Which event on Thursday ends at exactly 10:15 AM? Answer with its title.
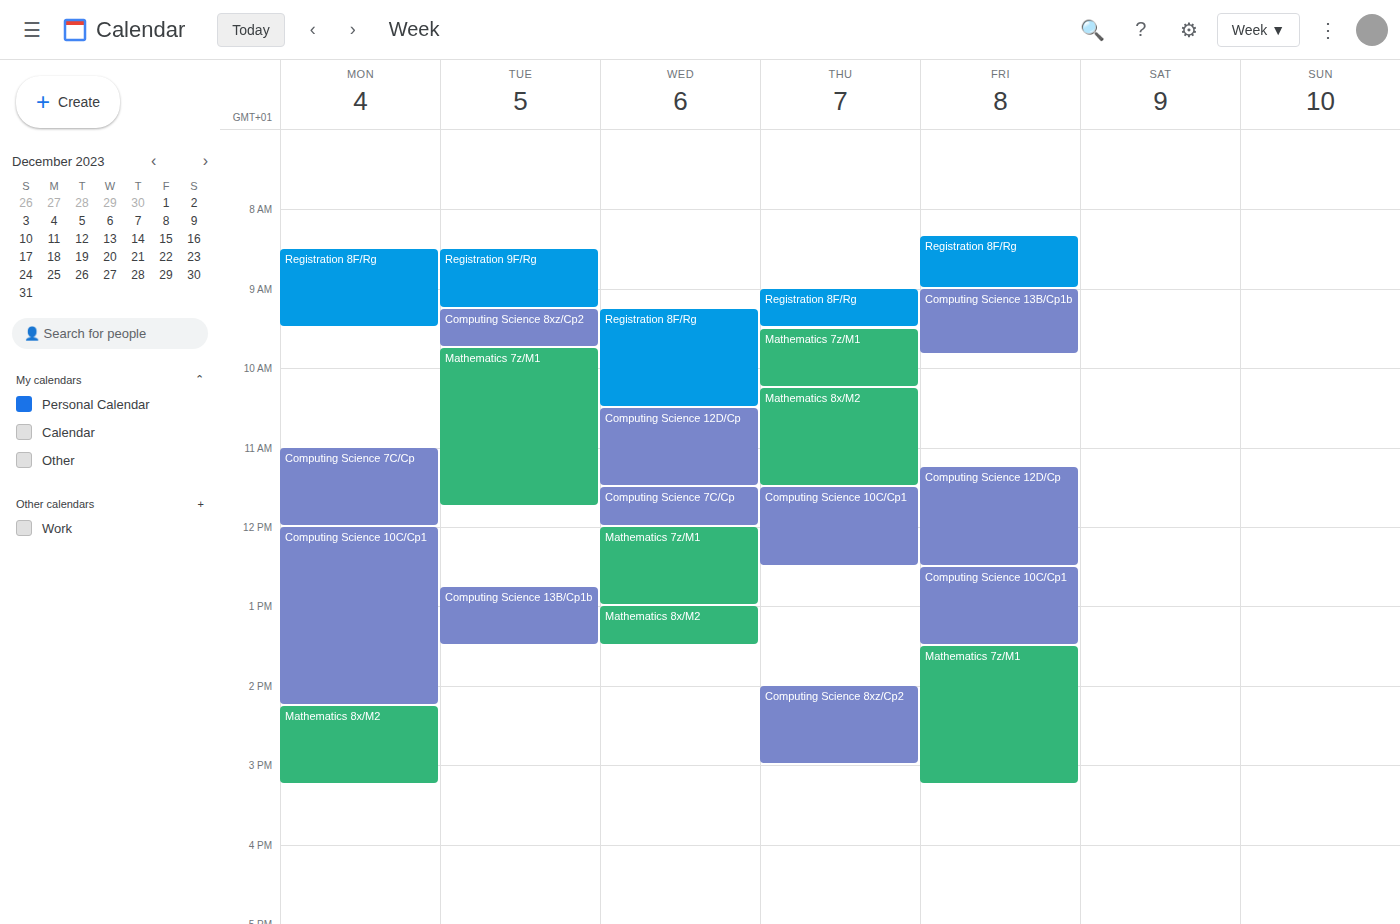
"Mathematics 7z/M1"